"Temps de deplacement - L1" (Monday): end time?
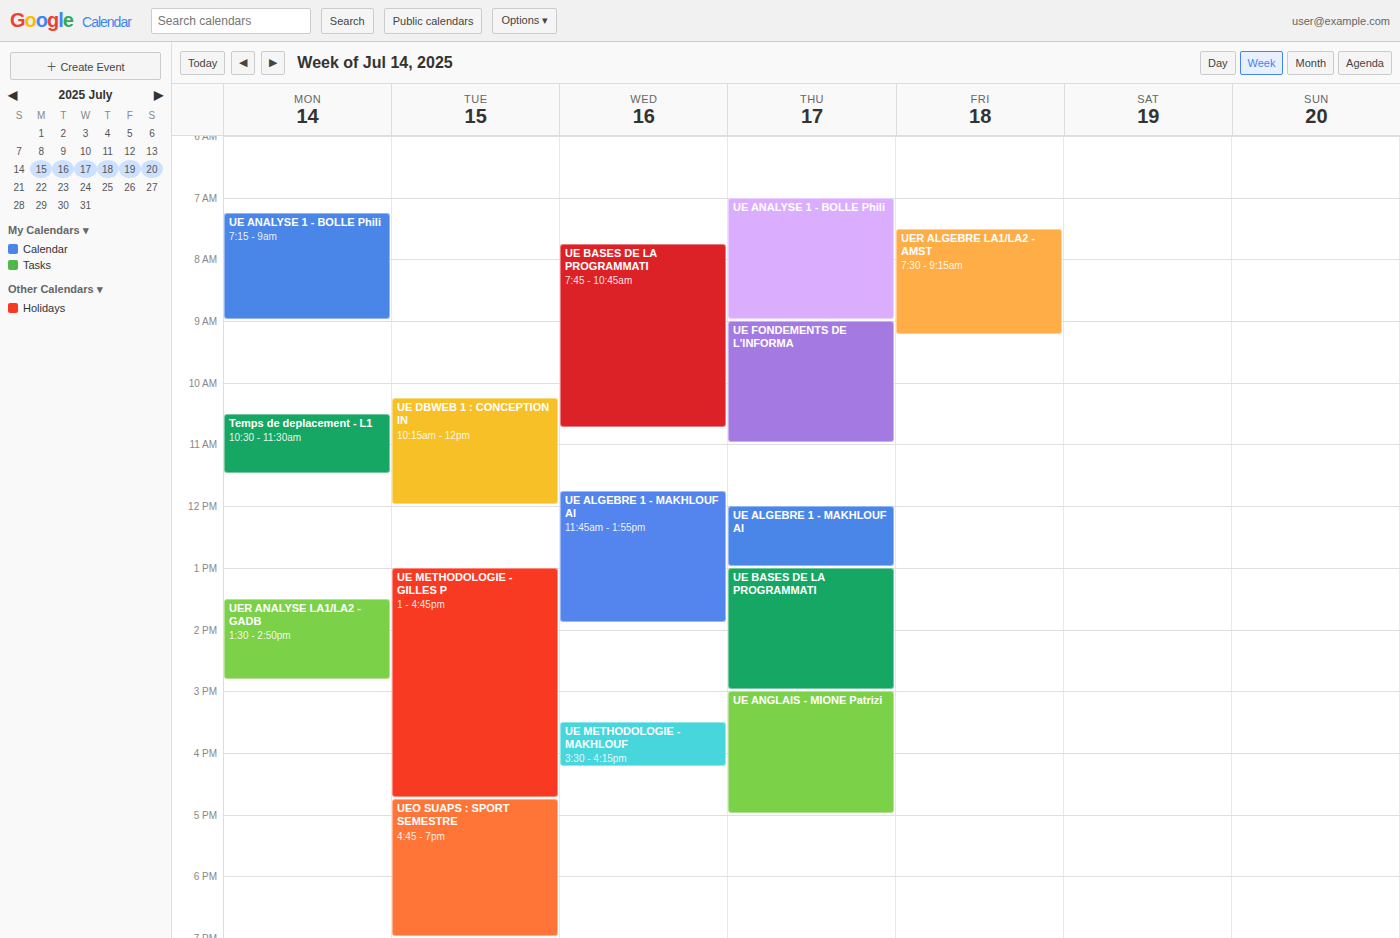
11:30 AM